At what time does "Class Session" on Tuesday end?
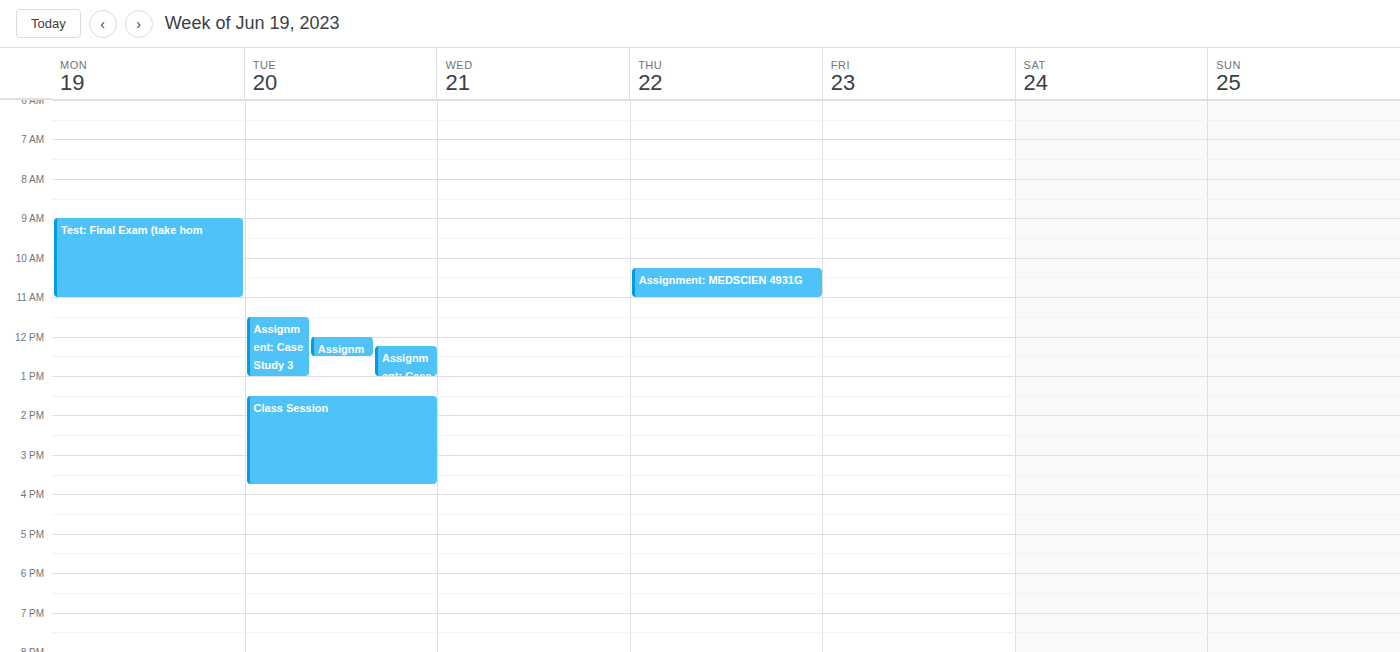
3:45 PM